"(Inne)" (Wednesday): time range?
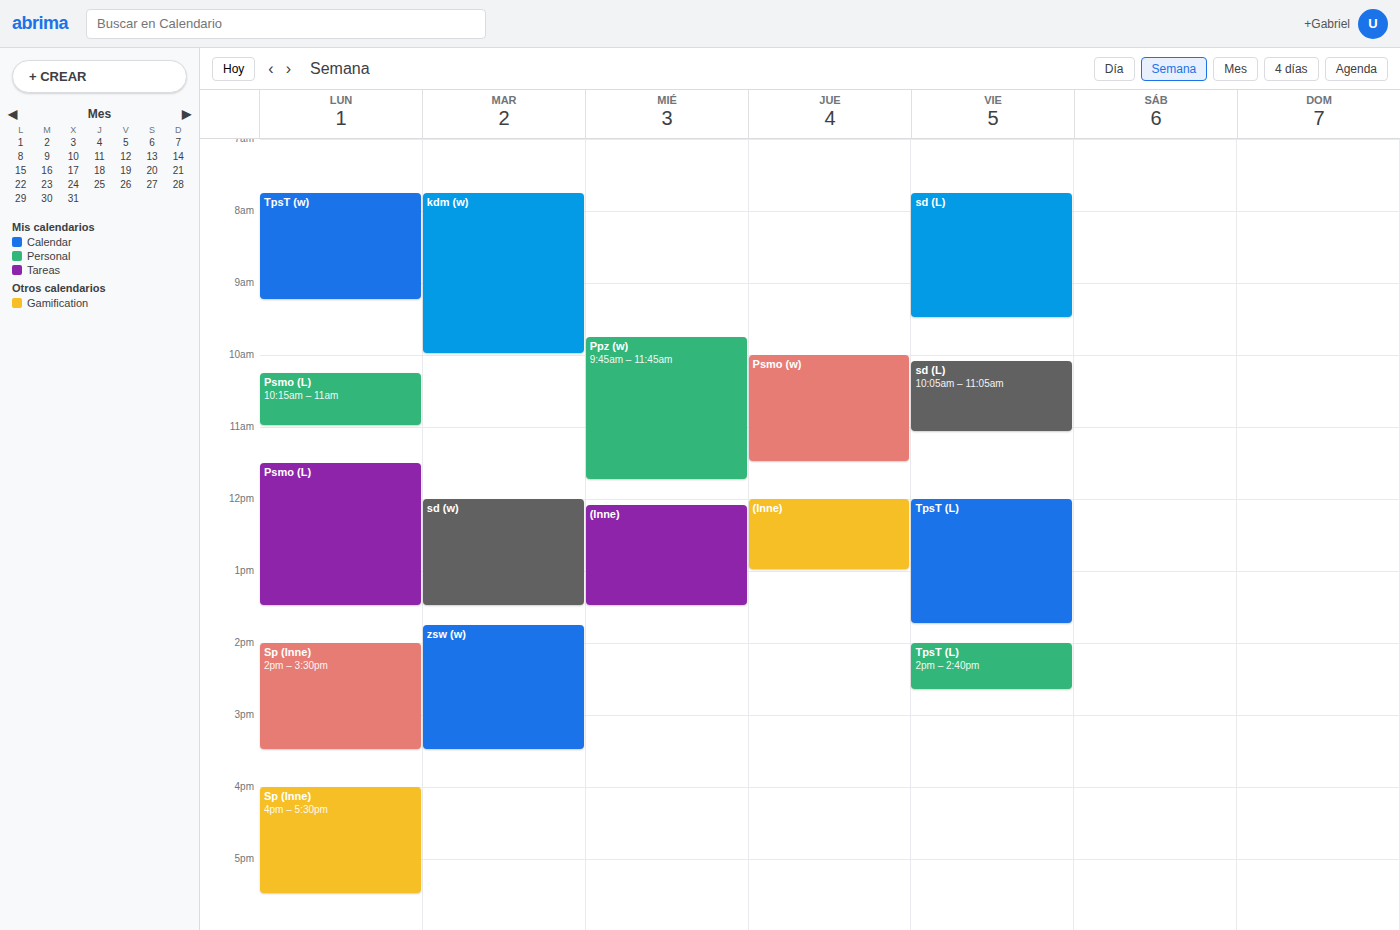
12:05 PM to 1:30 PM